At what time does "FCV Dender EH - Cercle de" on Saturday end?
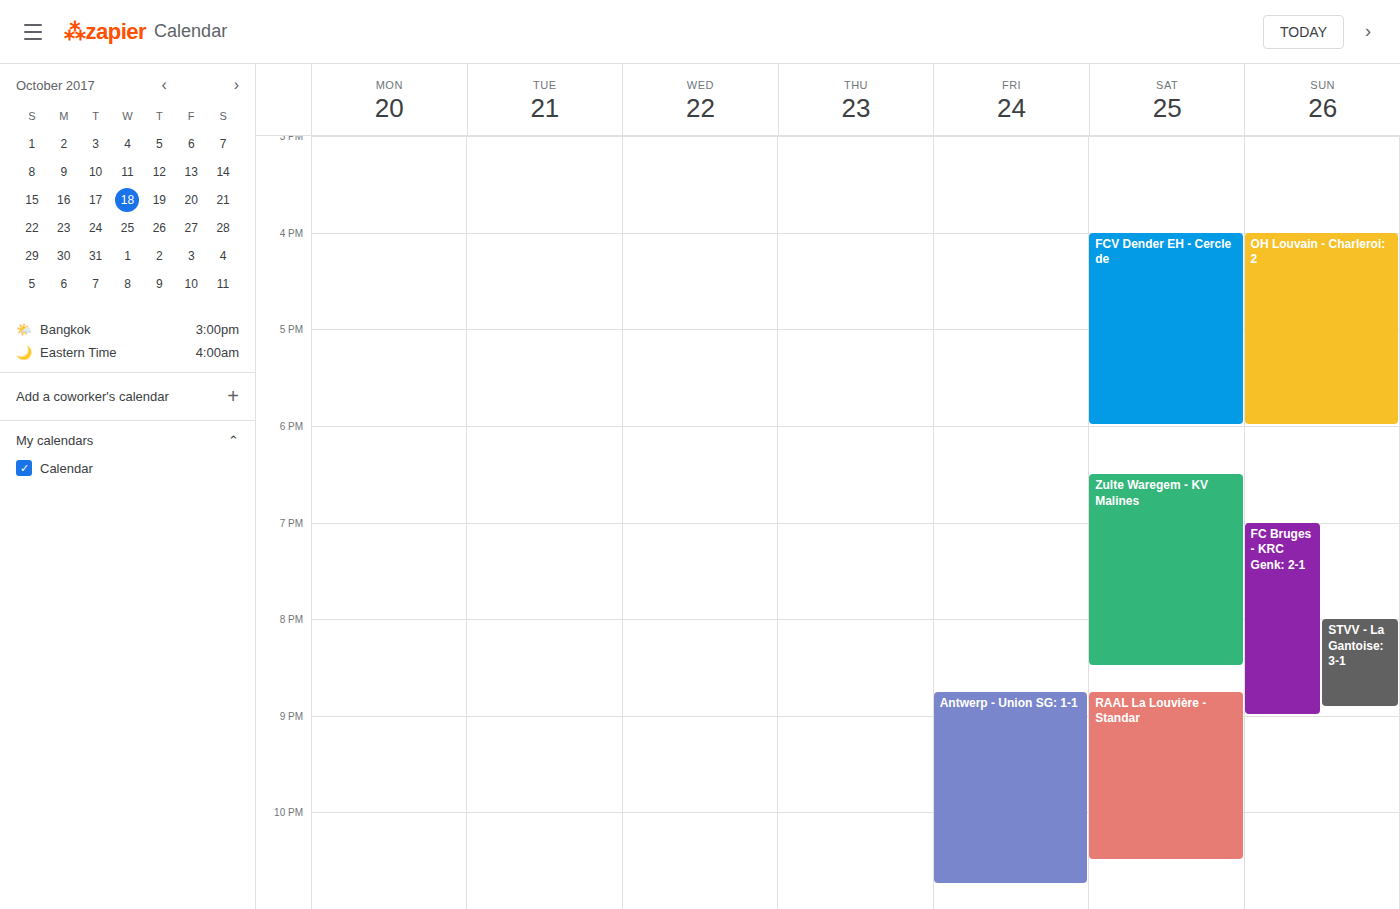
6:00 PM